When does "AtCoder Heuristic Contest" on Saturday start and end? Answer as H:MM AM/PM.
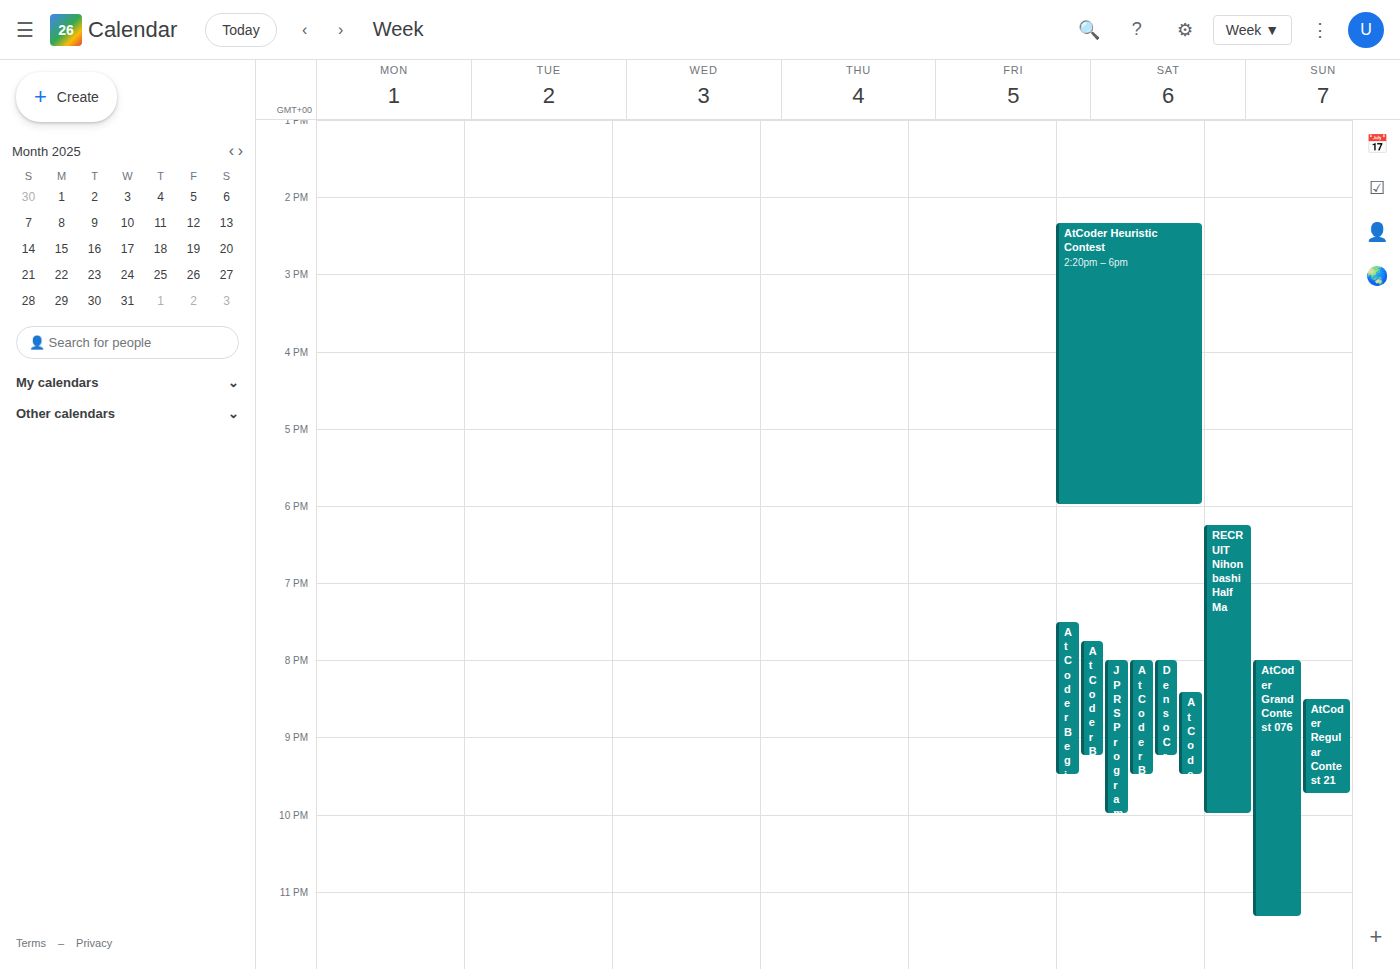
2:20 PM to 6:00 PM